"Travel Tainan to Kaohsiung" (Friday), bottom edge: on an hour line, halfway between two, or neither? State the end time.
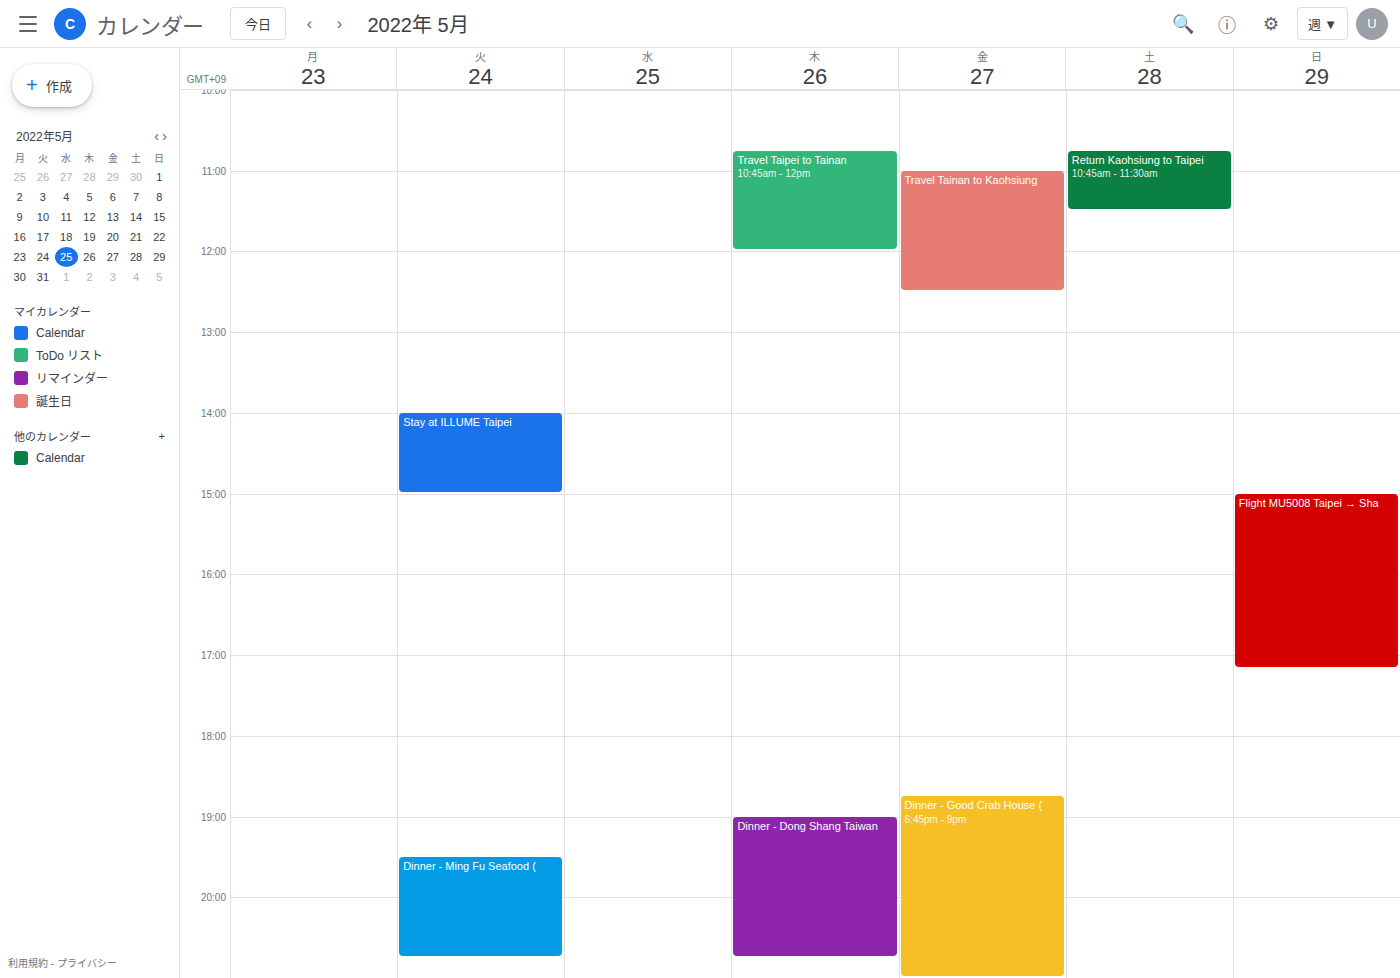
12:30 PM -- halfway between the 12 PM and 1 PM lines.